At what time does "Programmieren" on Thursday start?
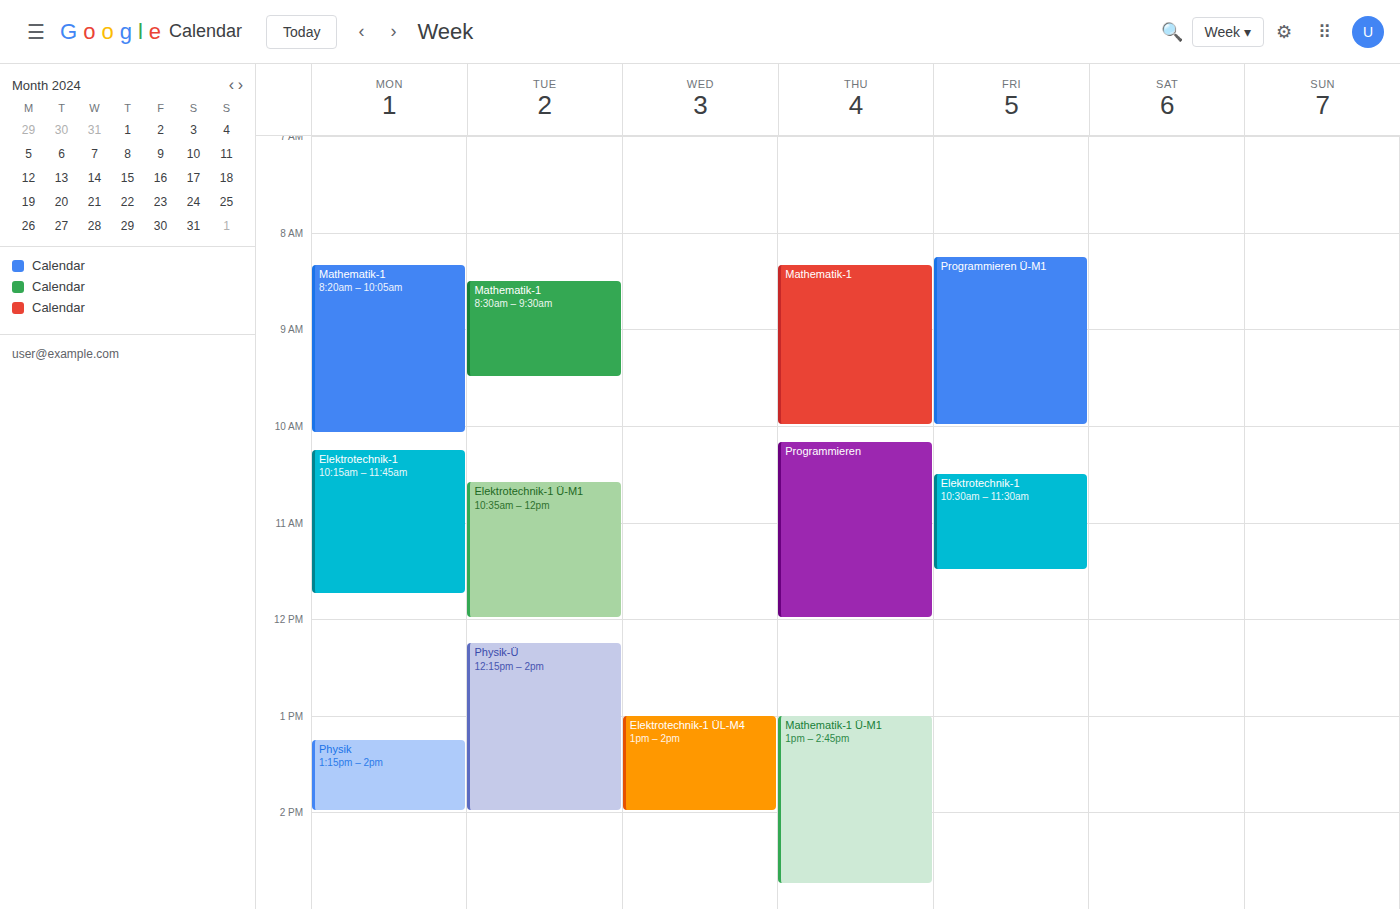
10:10 AM